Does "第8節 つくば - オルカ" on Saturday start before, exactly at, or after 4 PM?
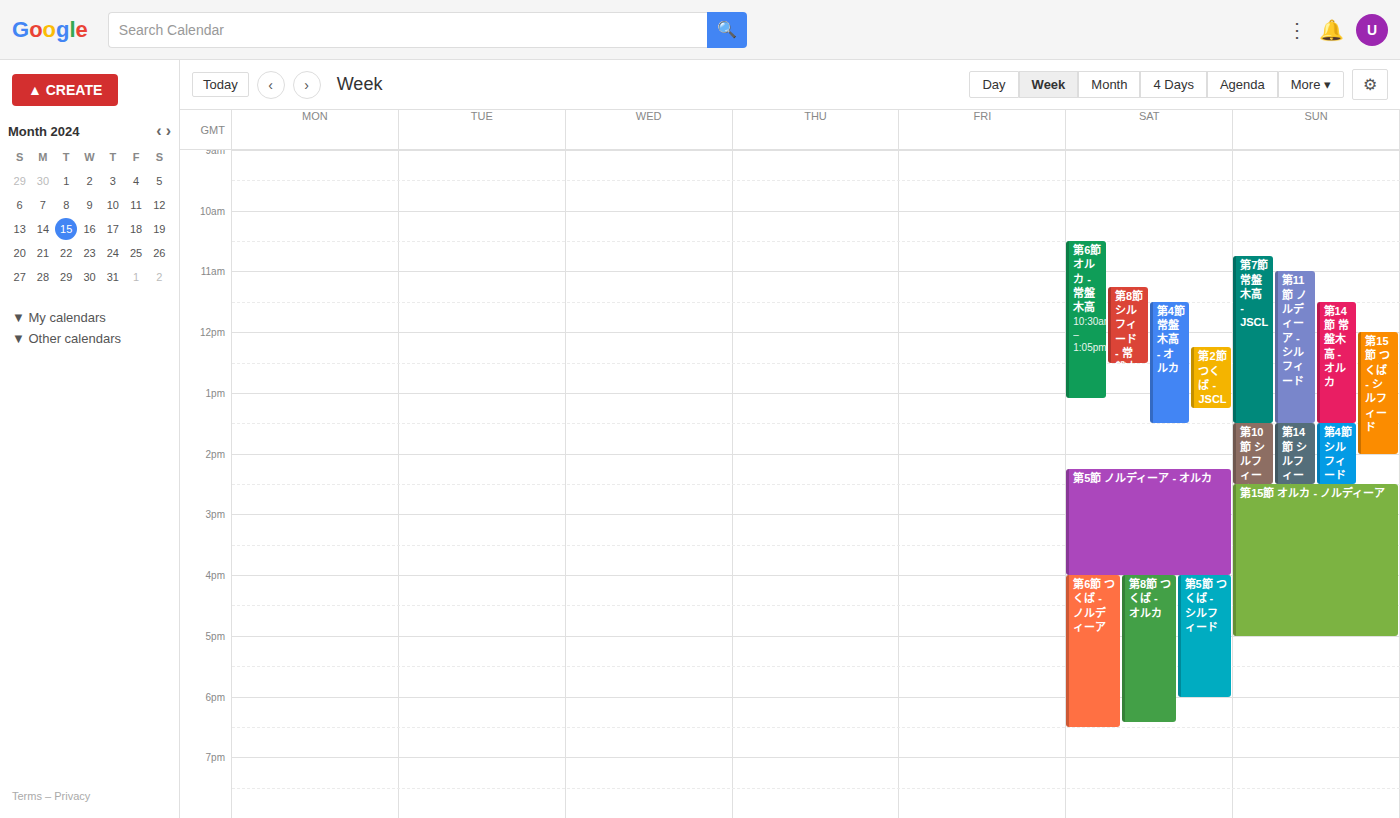
4:00 PM -- exactly at 4 PM, on the 4 PM line.